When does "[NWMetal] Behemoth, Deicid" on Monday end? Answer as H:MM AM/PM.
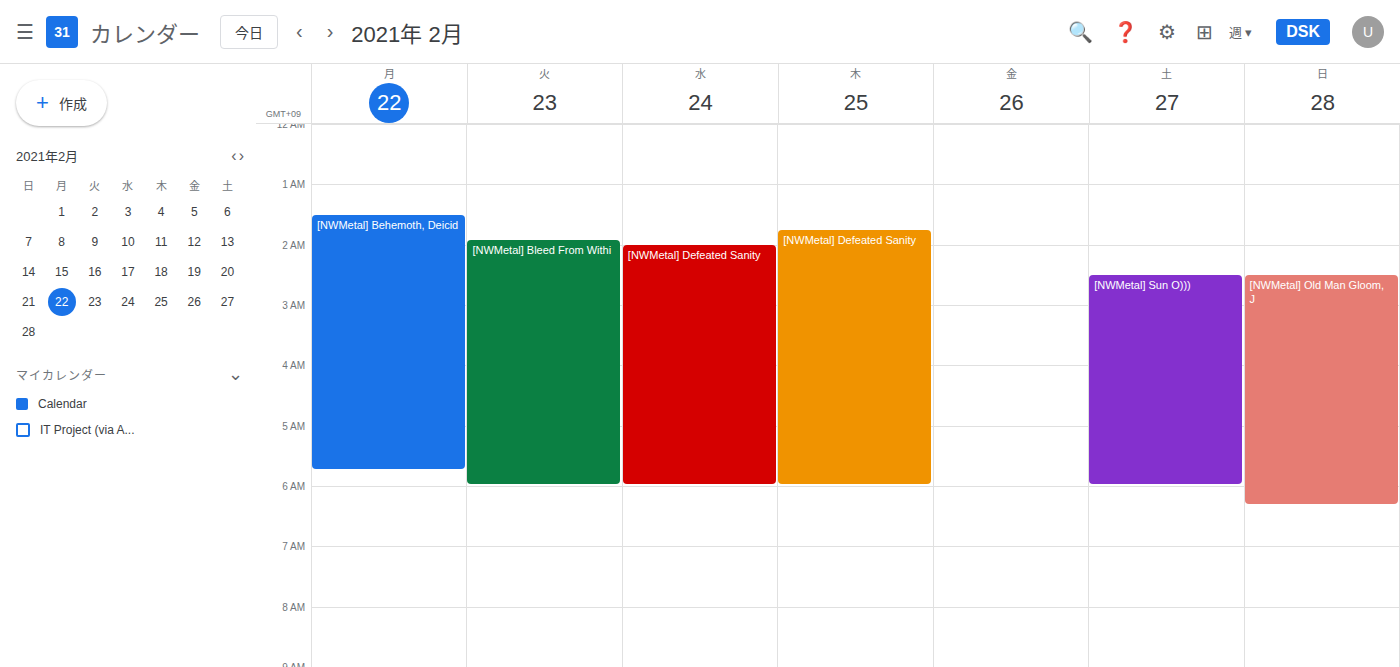
5:45 AM